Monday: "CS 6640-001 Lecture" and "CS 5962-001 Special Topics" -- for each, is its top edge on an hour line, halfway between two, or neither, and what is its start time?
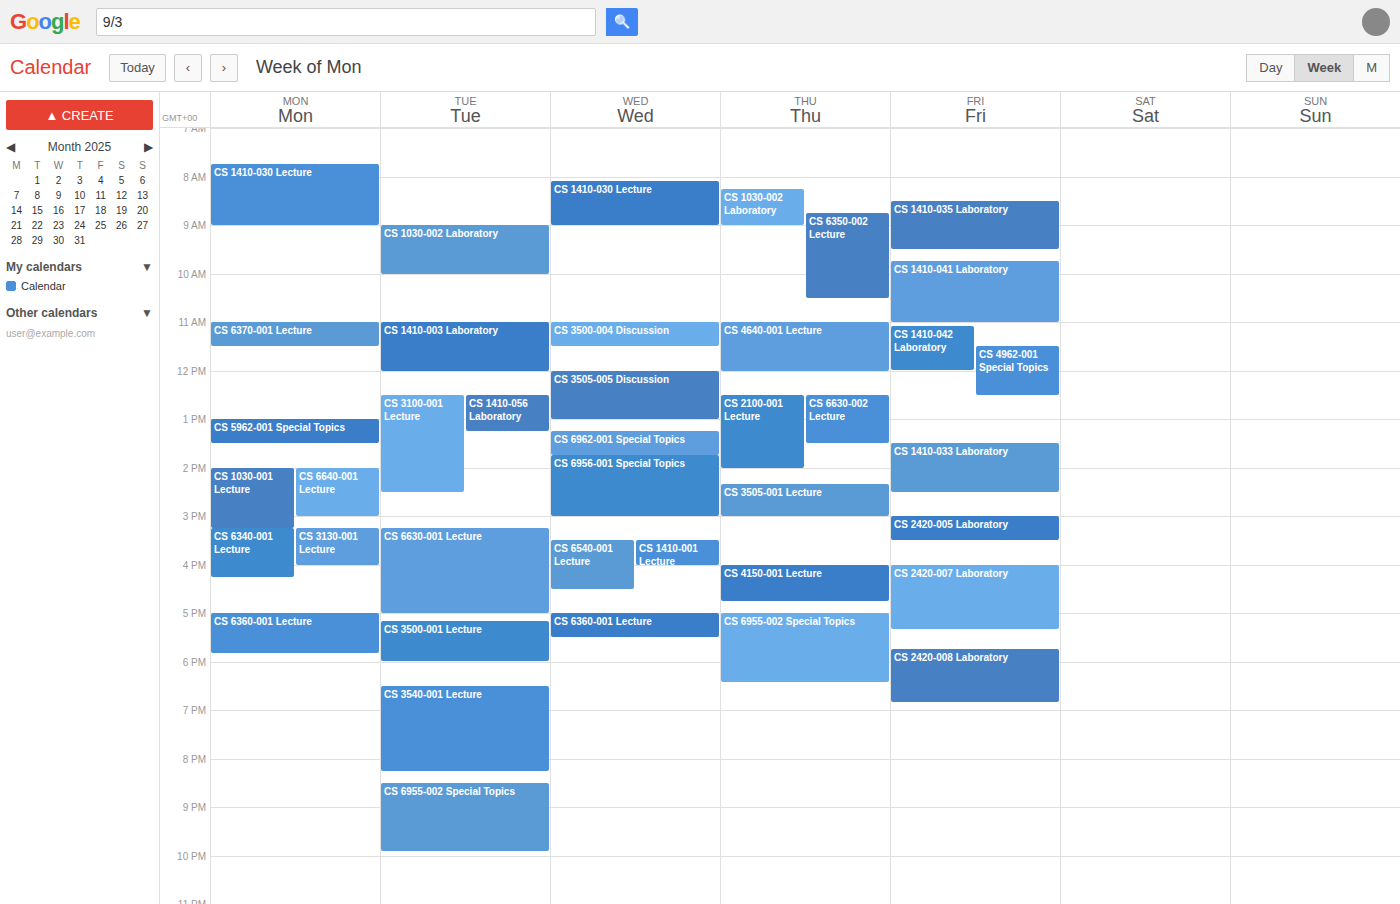
"CS 6640-001 Lecture": 14:00, exactly on the 14:00 line. "CS 5962-001 Special Topics": 13:00, exactly on the 13:00 line.